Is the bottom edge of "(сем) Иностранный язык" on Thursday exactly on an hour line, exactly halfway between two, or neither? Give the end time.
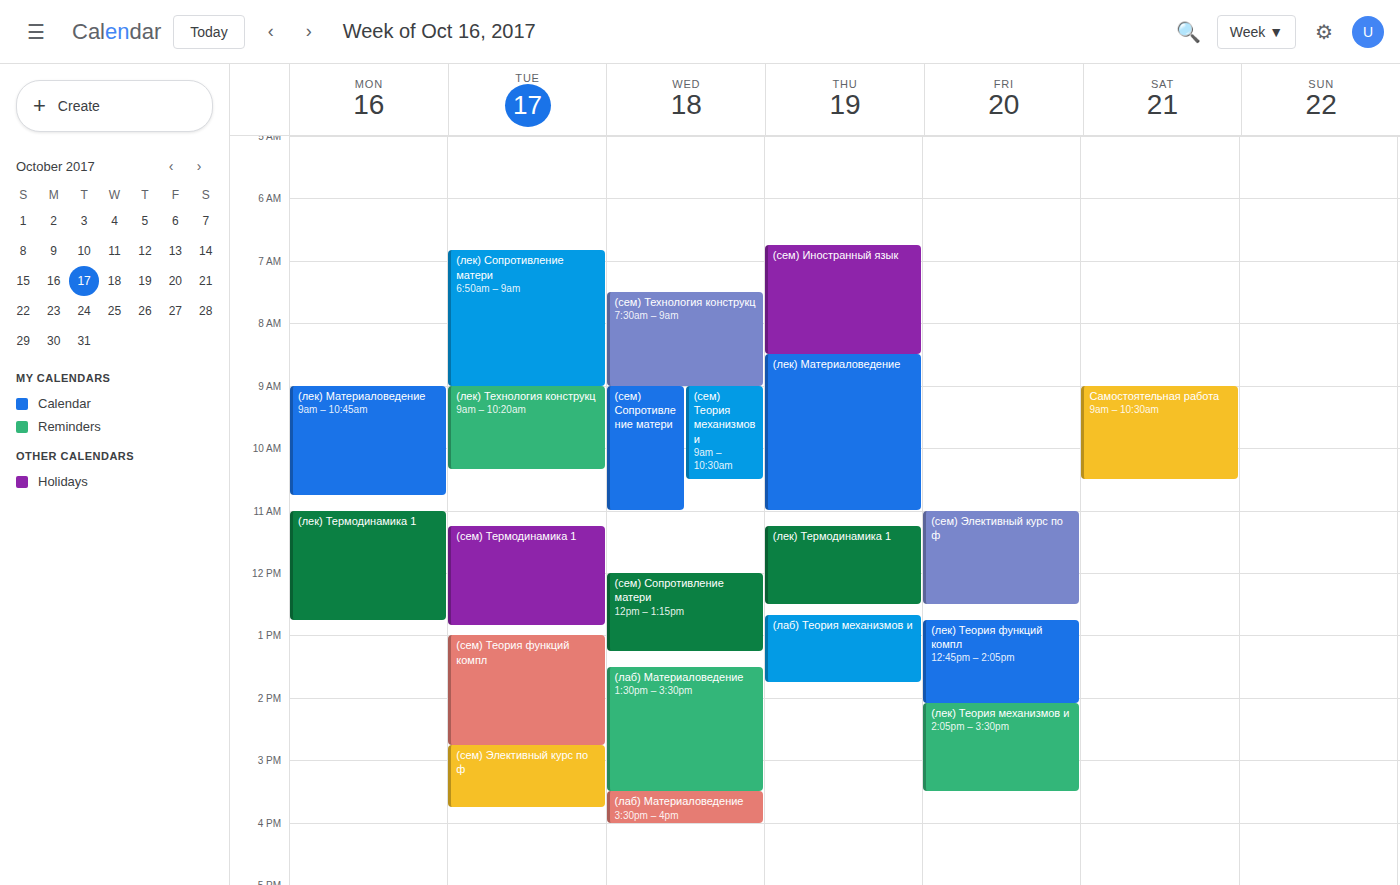
8:30 AM -- halfway between the 8 AM and 9 AM lines.